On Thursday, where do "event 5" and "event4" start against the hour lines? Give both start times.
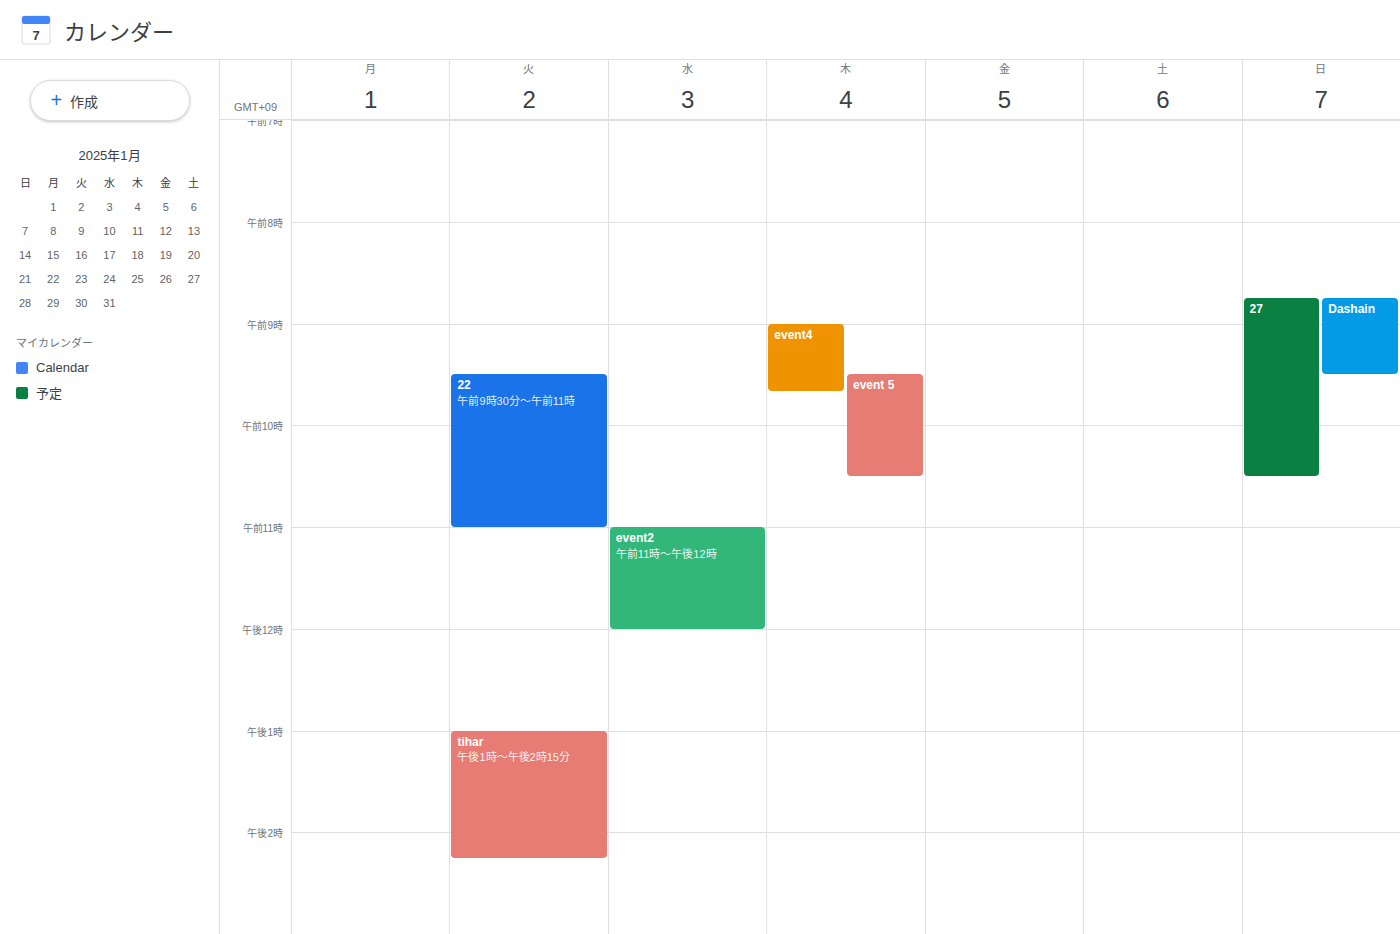
"event 5": 9:30 AM, halfway between the 9 AM and 10 AM lines. "event4": 9:00 AM, exactly on the 9 AM line.